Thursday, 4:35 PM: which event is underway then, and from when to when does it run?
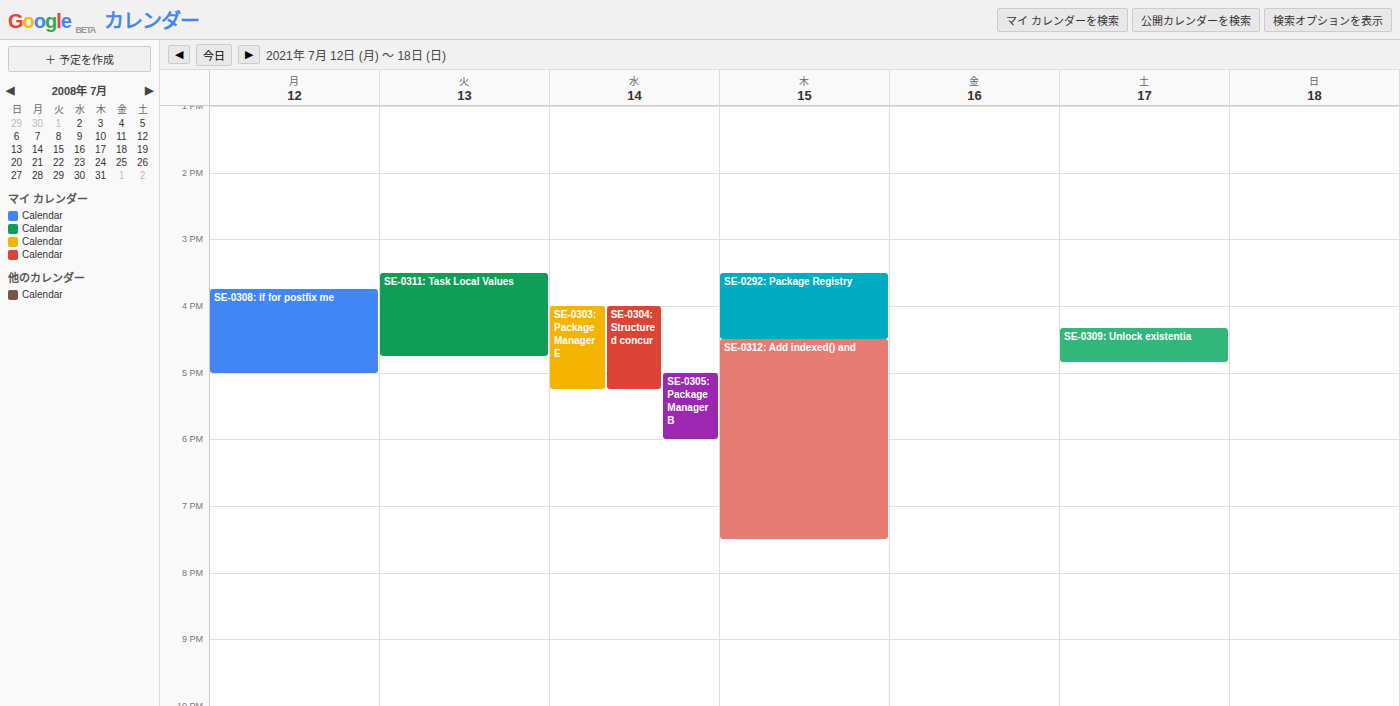
"SE-0312: Add indexed() and", 4:30 PM to 7:30 PM